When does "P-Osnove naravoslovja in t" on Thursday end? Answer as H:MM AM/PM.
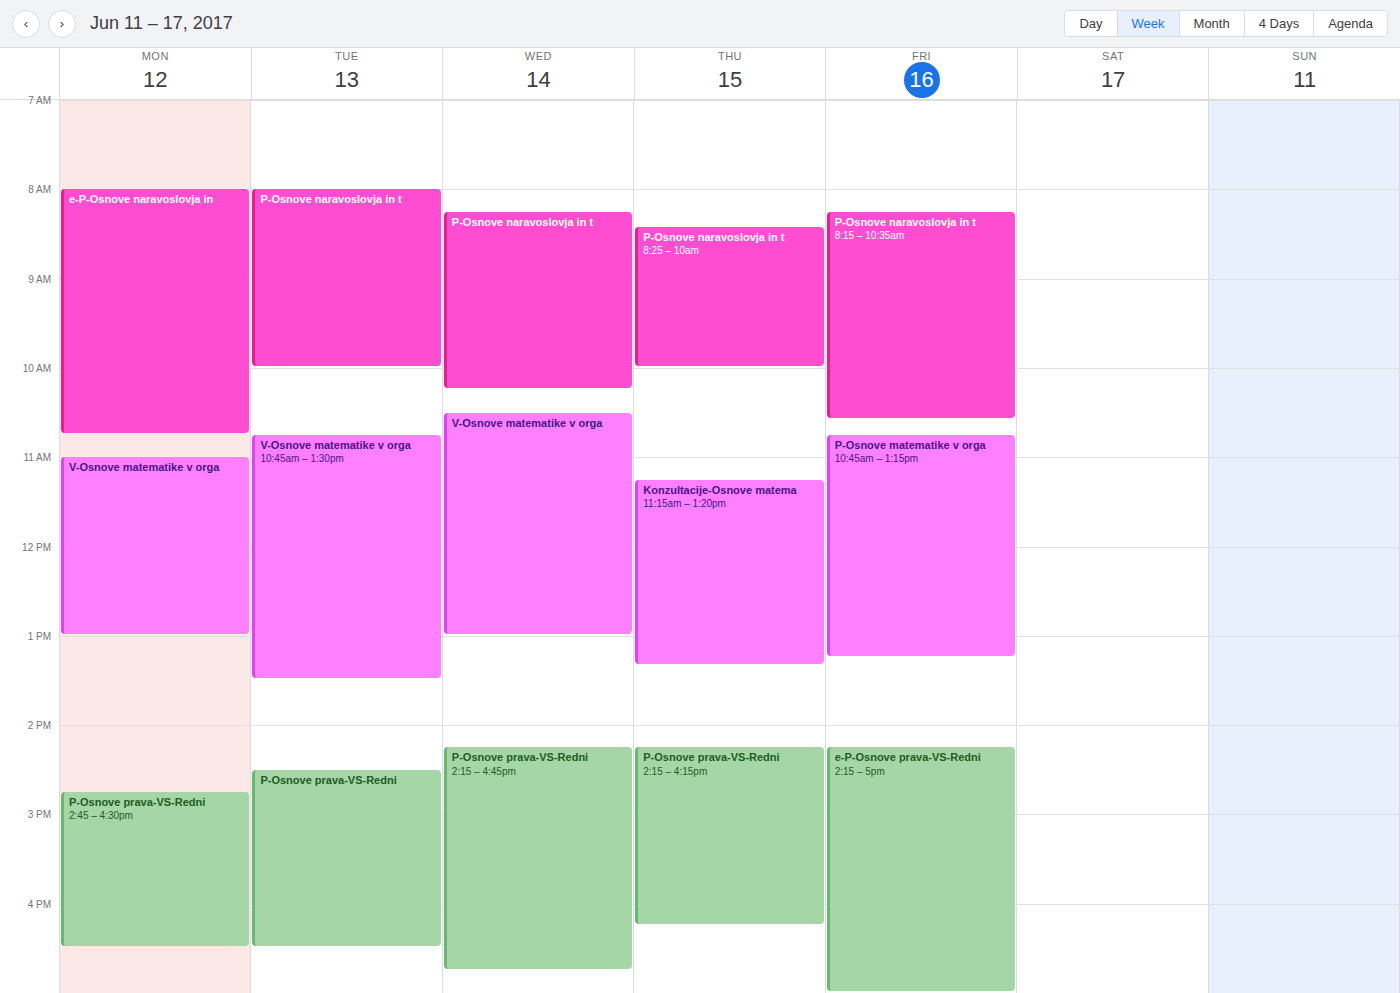
10:00 AM